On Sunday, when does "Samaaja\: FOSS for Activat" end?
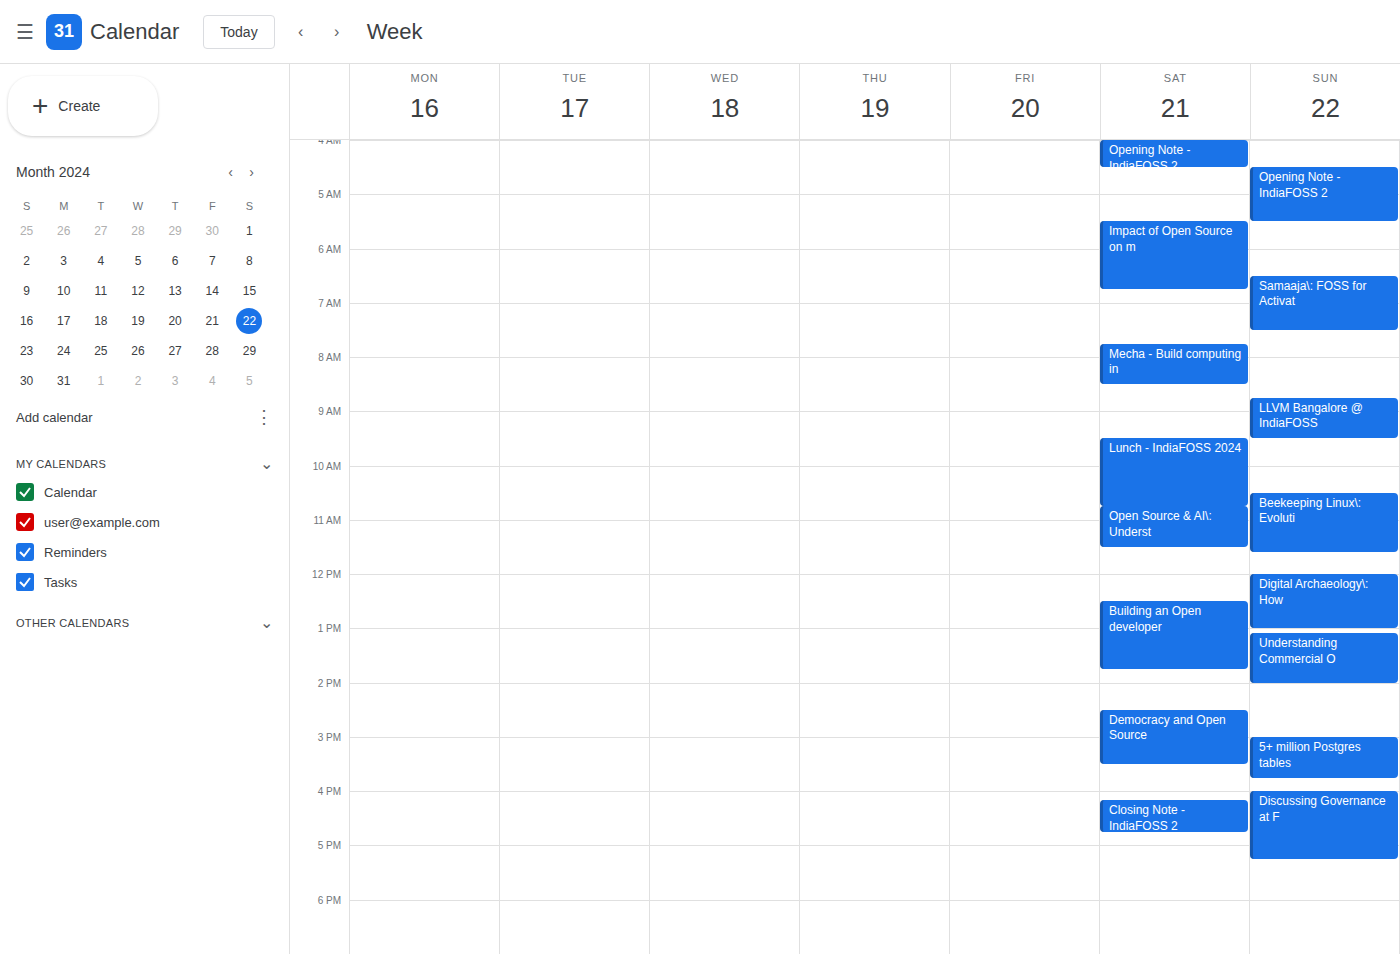
7:30 AM